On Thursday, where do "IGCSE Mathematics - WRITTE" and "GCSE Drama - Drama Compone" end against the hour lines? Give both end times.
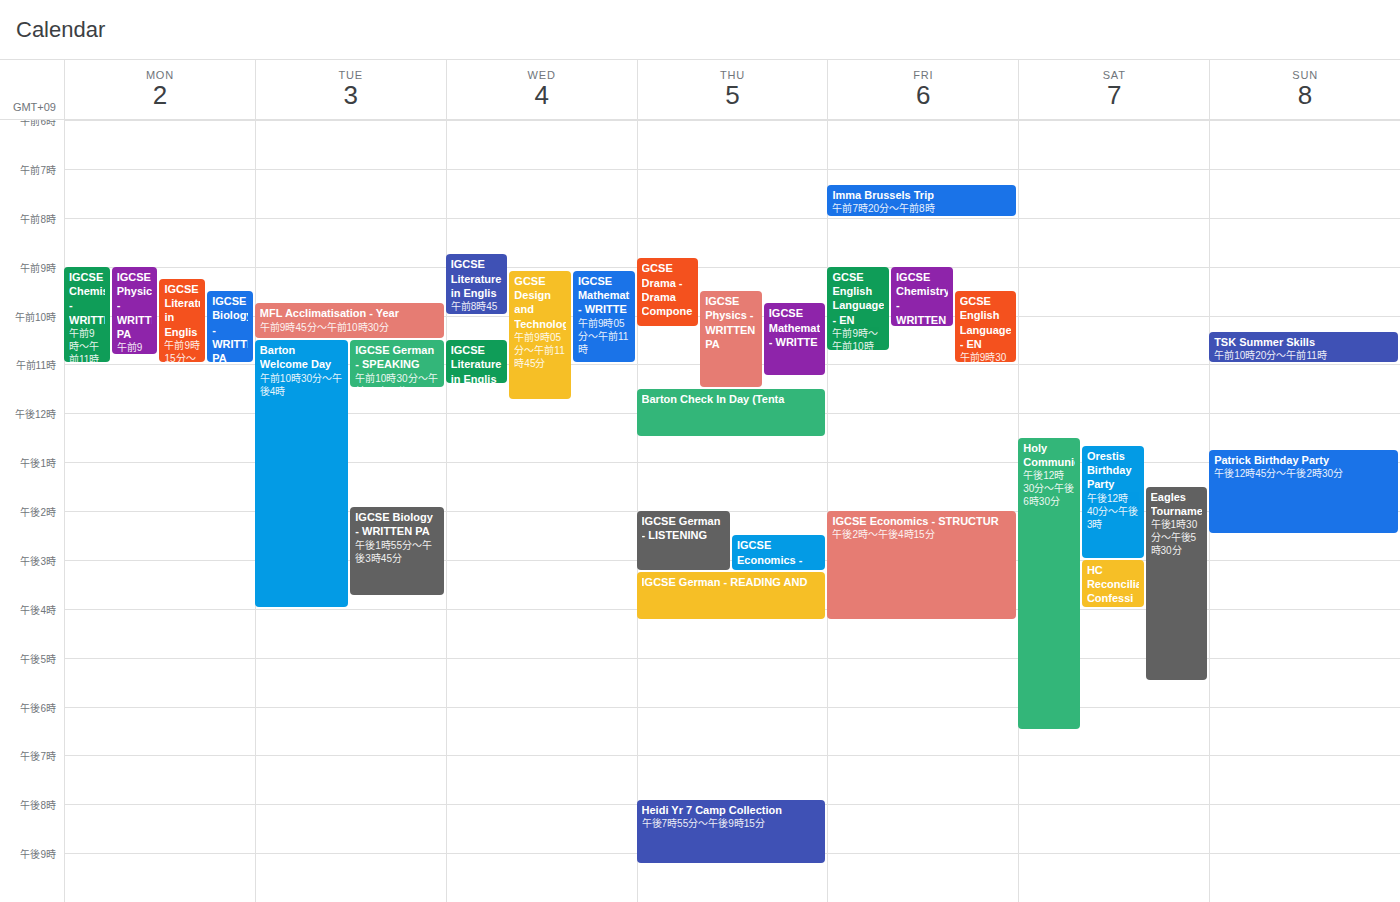
"IGCSE Mathematics - WRITTE": 11:15 AM, neither: a quarter of the way from the 11 AM line to the 12 PM line. "GCSE Drama - Drama Compone": 10:15 AM, neither: a quarter of the way from the 10 AM line to the 11 AM line.